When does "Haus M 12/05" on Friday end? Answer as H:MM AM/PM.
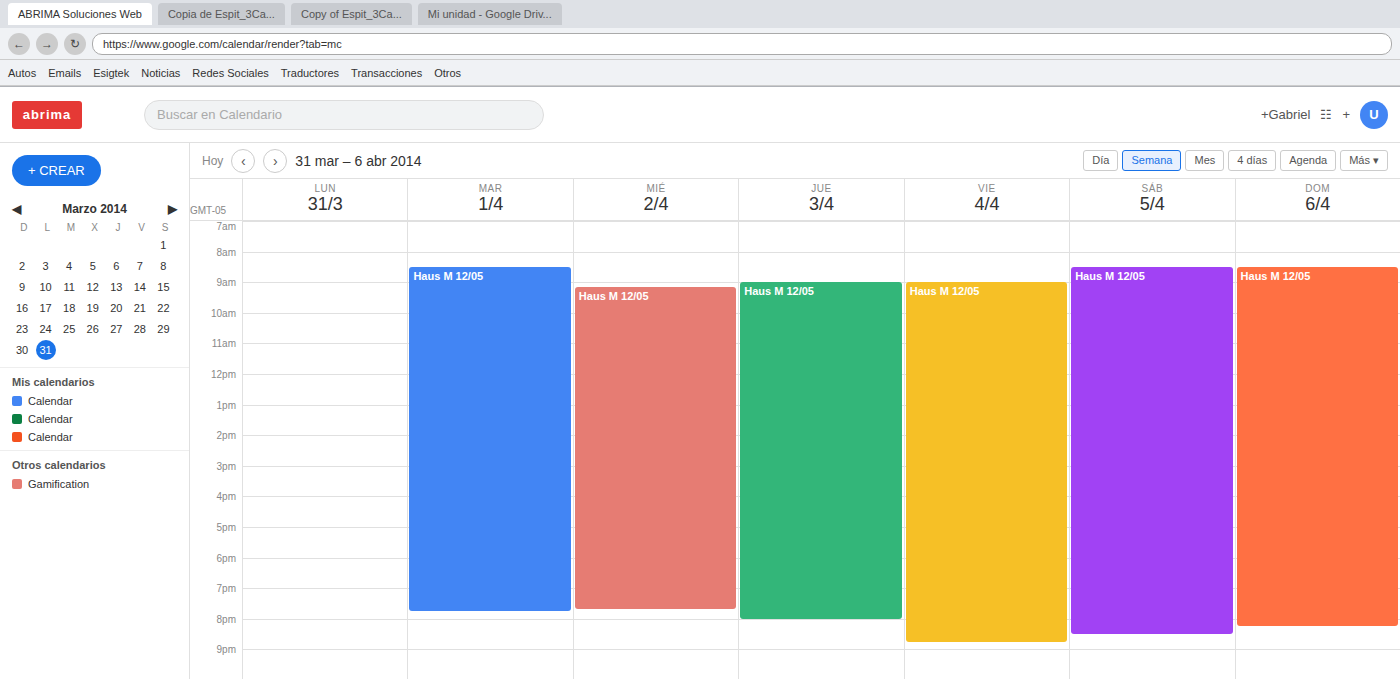
8:45 PM